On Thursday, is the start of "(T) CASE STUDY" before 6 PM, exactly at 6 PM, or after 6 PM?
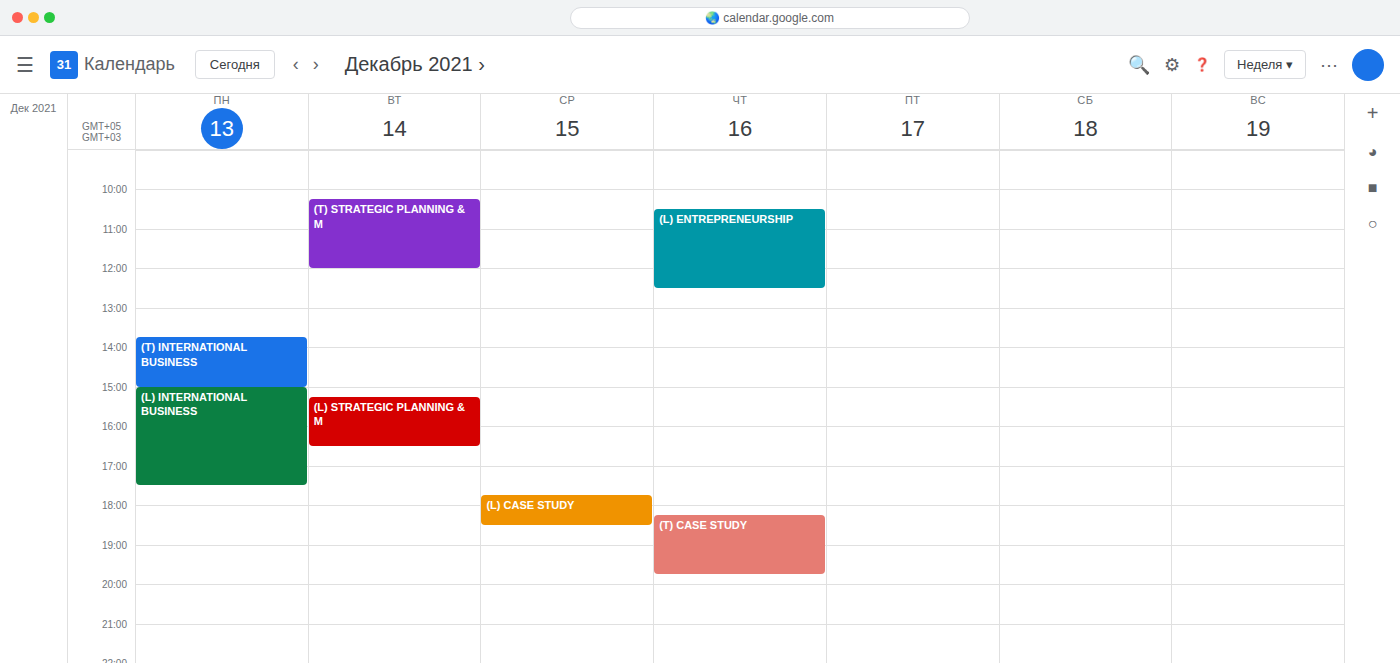
6:15 PM -- after 6 PM, 15 minutes below the 6 PM line.